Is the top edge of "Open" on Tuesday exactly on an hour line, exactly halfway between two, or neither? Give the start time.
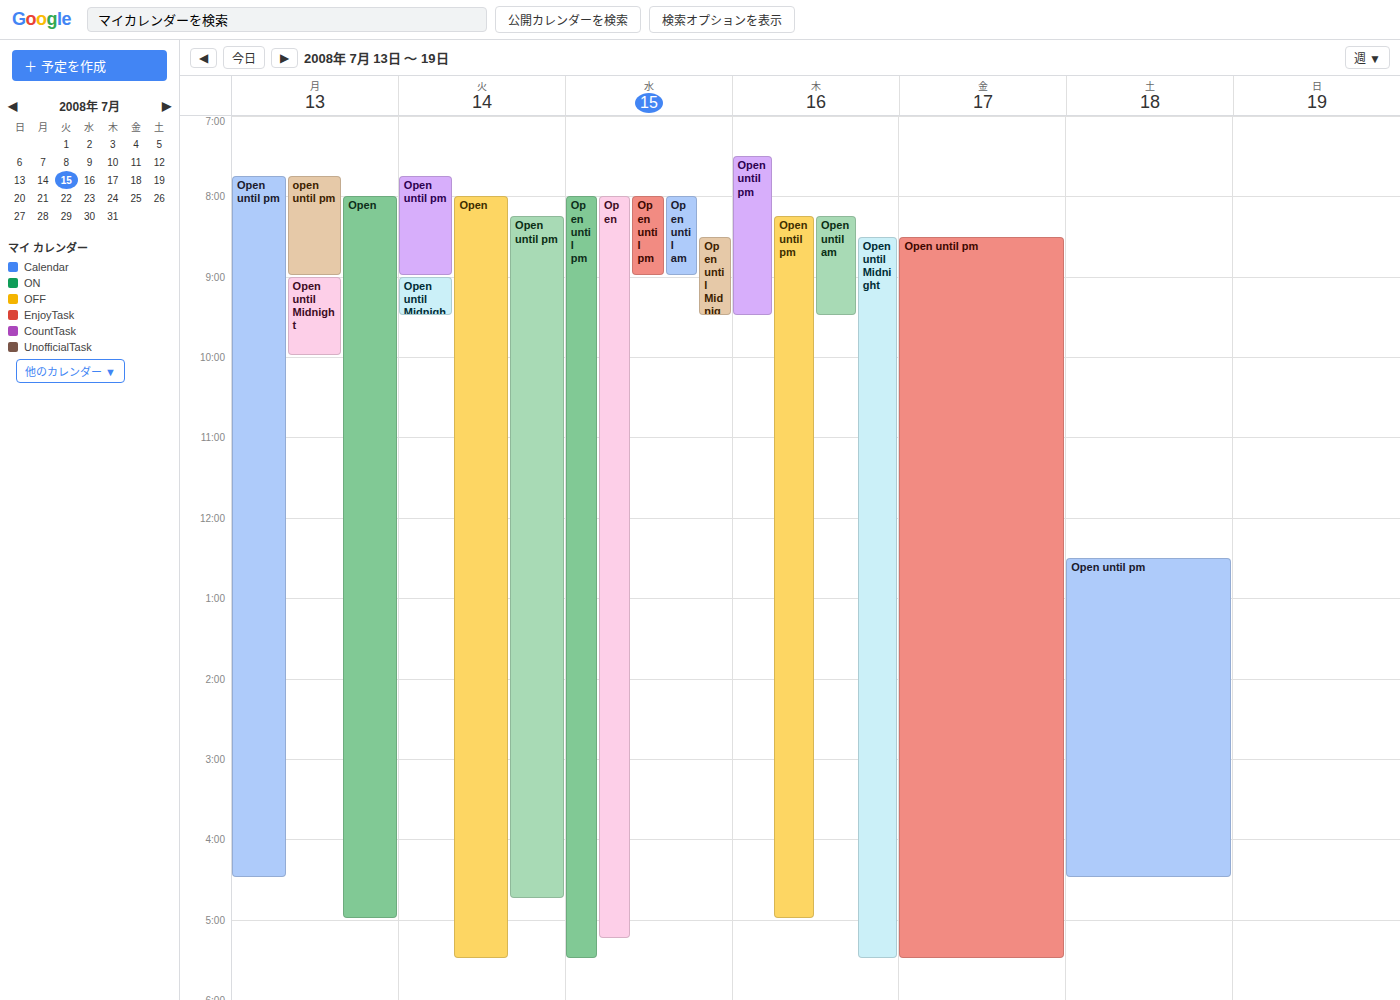
8:00 AM -- exactly on the 8 AM line.